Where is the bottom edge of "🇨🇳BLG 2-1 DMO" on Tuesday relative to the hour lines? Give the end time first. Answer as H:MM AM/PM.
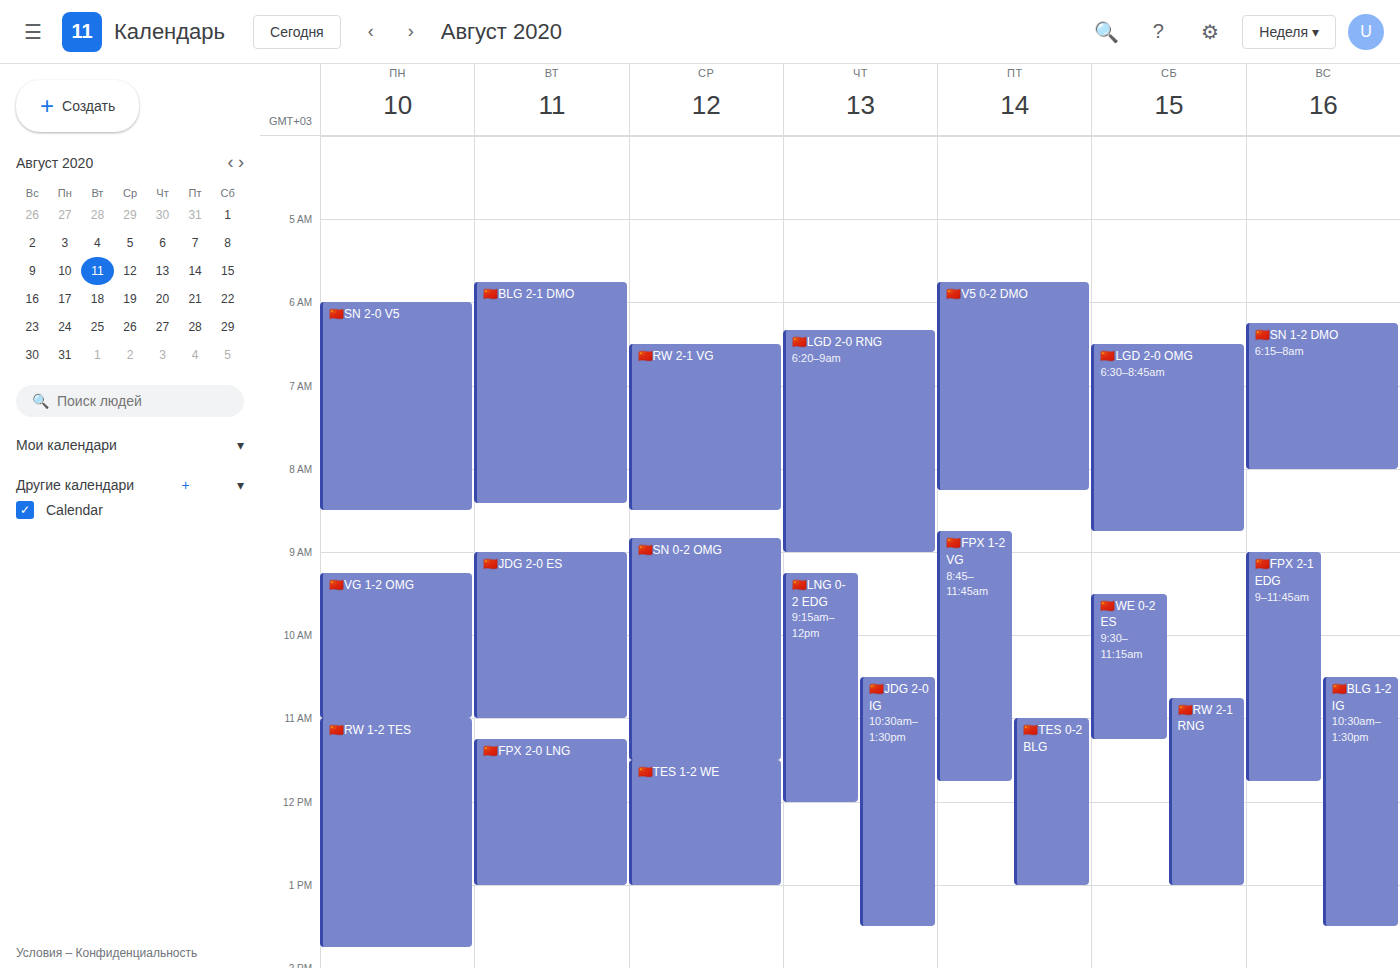
8:25 AM -- neither: 25 minutes below the 8 AM line and 35 minutes above the 9 AM line.